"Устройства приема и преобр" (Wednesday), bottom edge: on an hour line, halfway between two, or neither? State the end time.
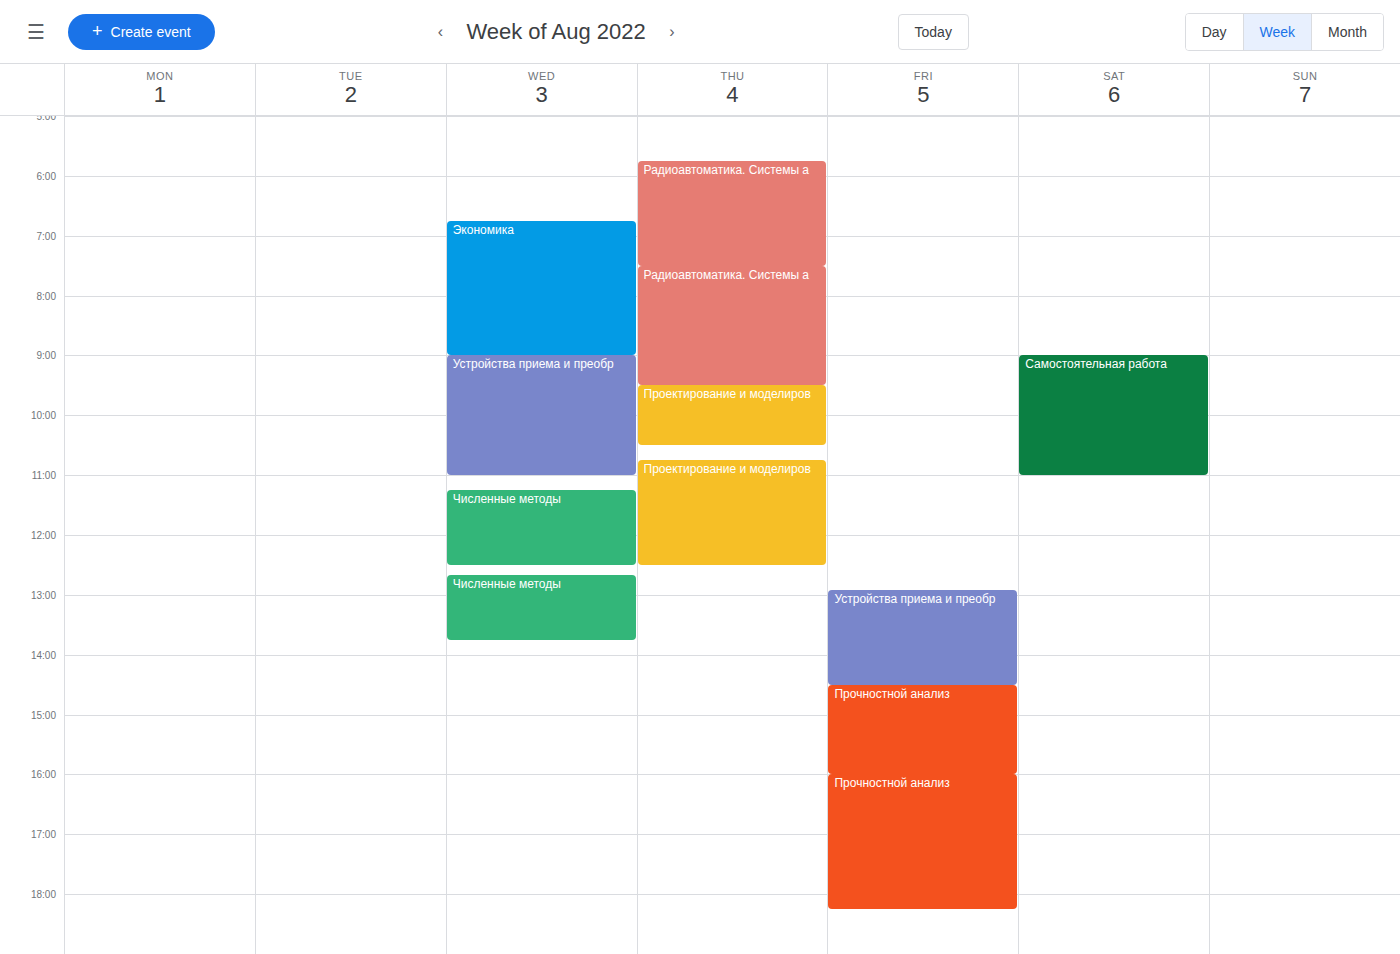
11:00 -- exactly on the 11:00 line.